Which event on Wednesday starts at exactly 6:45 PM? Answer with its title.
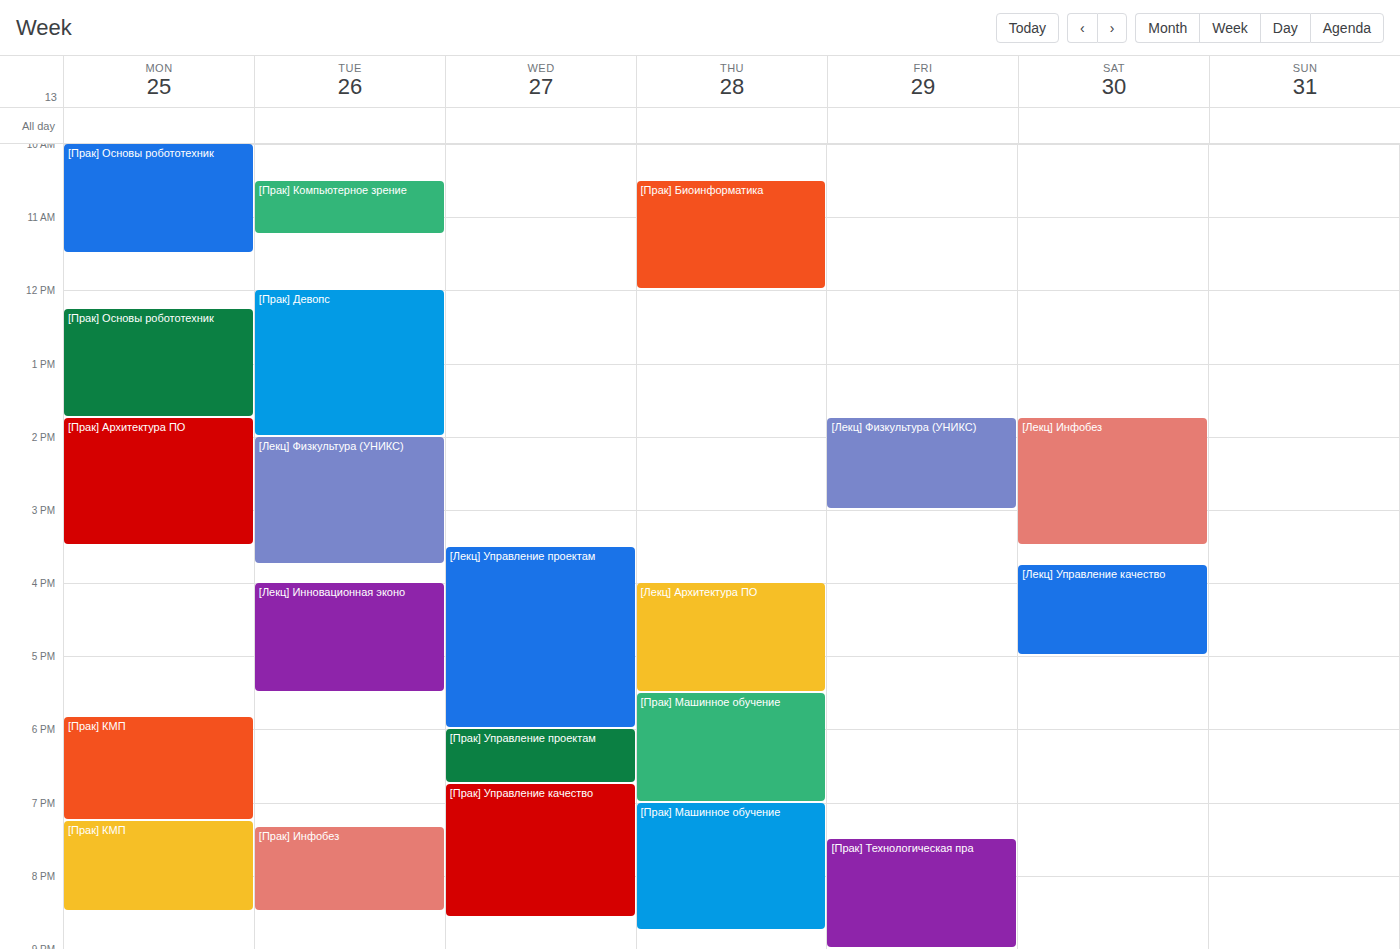
"[Прак] Управление качество"